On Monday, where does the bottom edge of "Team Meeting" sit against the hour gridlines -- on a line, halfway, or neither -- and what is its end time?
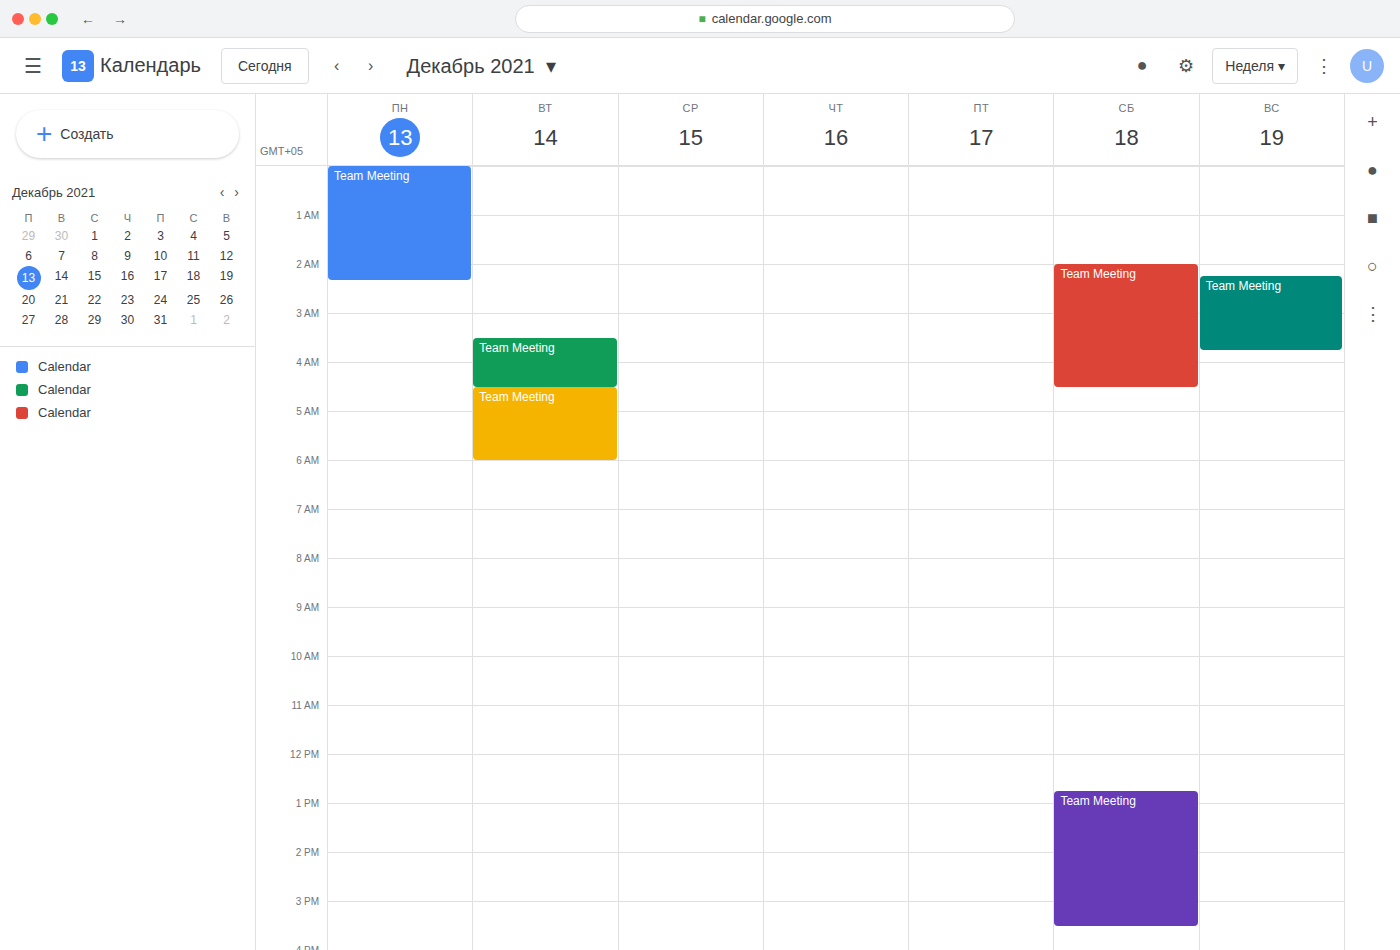
2:20 AM -- neither: 20 minutes below the 2 AM line and 40 minutes above the 3 AM line.